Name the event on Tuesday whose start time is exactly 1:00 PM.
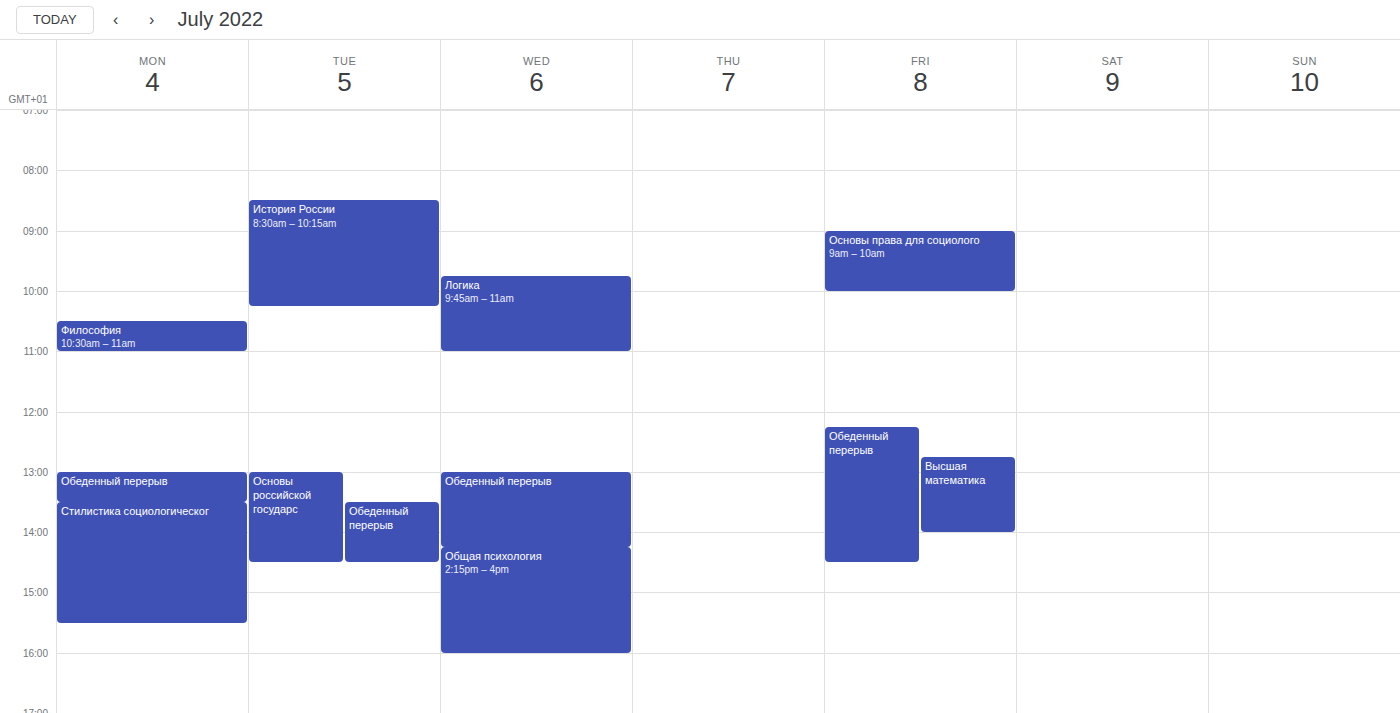
"Основы российской государс"